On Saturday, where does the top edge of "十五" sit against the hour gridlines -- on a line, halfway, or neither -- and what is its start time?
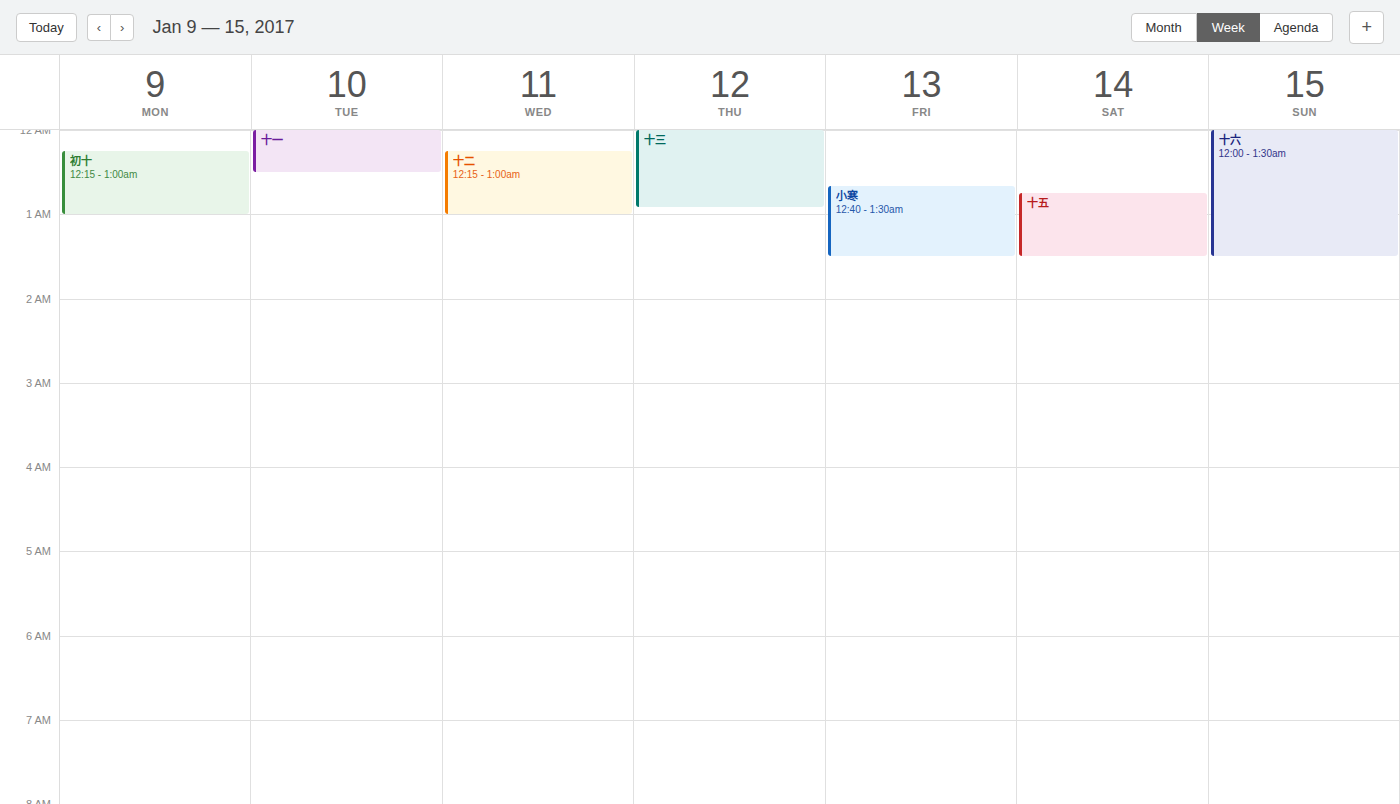
12:45 AM -- neither: three quarters of the way from the 12 AM line to the 1 AM line.